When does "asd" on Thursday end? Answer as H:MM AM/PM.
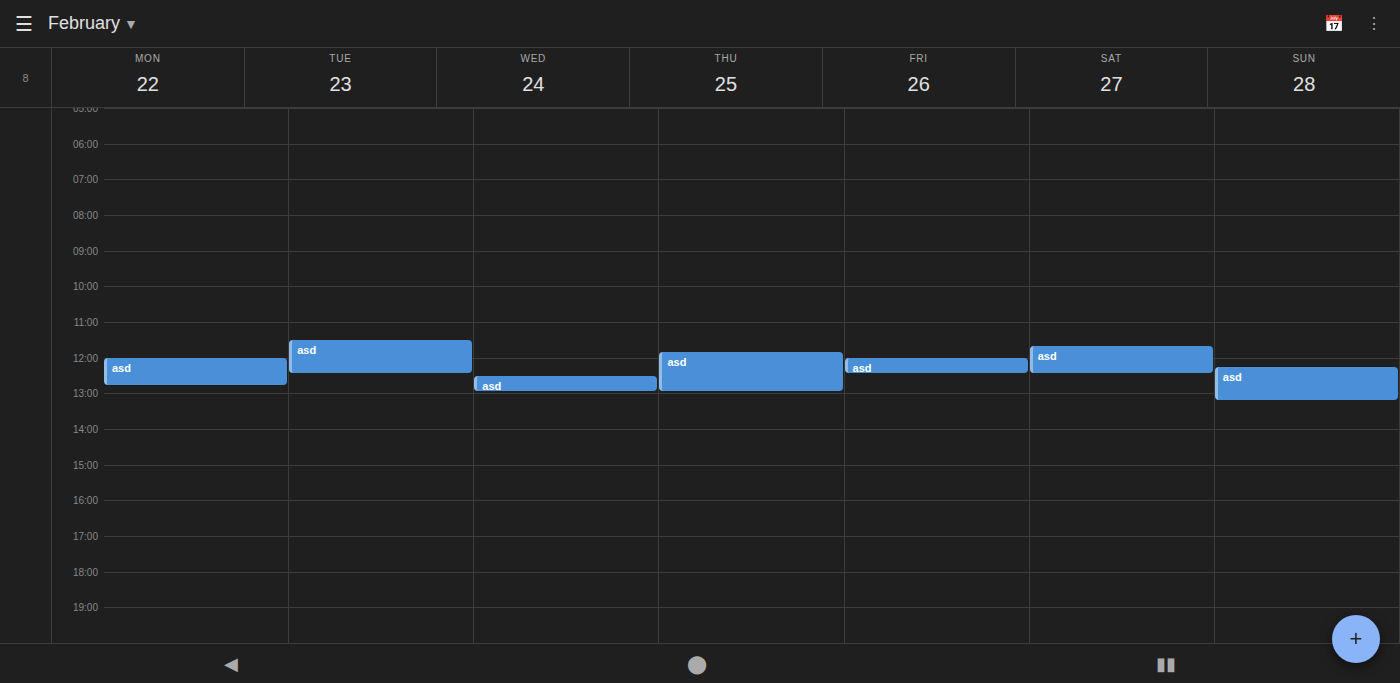
1:00 PM